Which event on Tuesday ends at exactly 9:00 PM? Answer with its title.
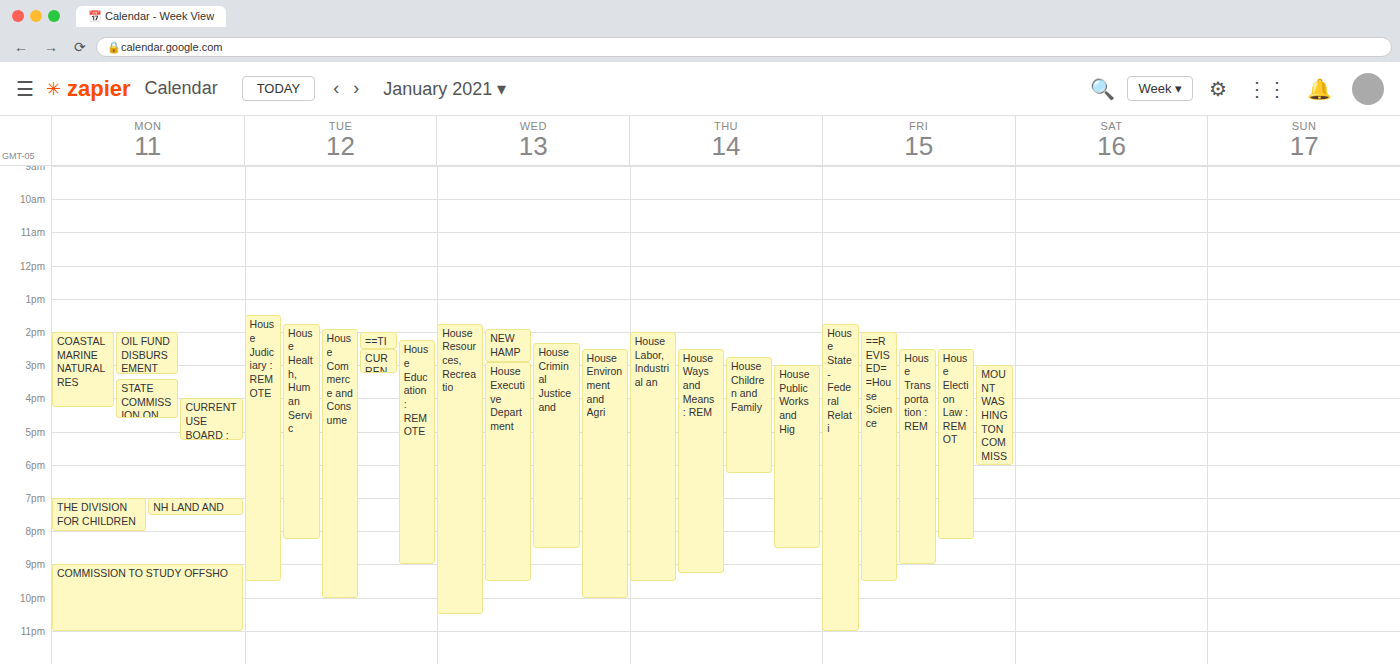
"House Education : REMOTE"